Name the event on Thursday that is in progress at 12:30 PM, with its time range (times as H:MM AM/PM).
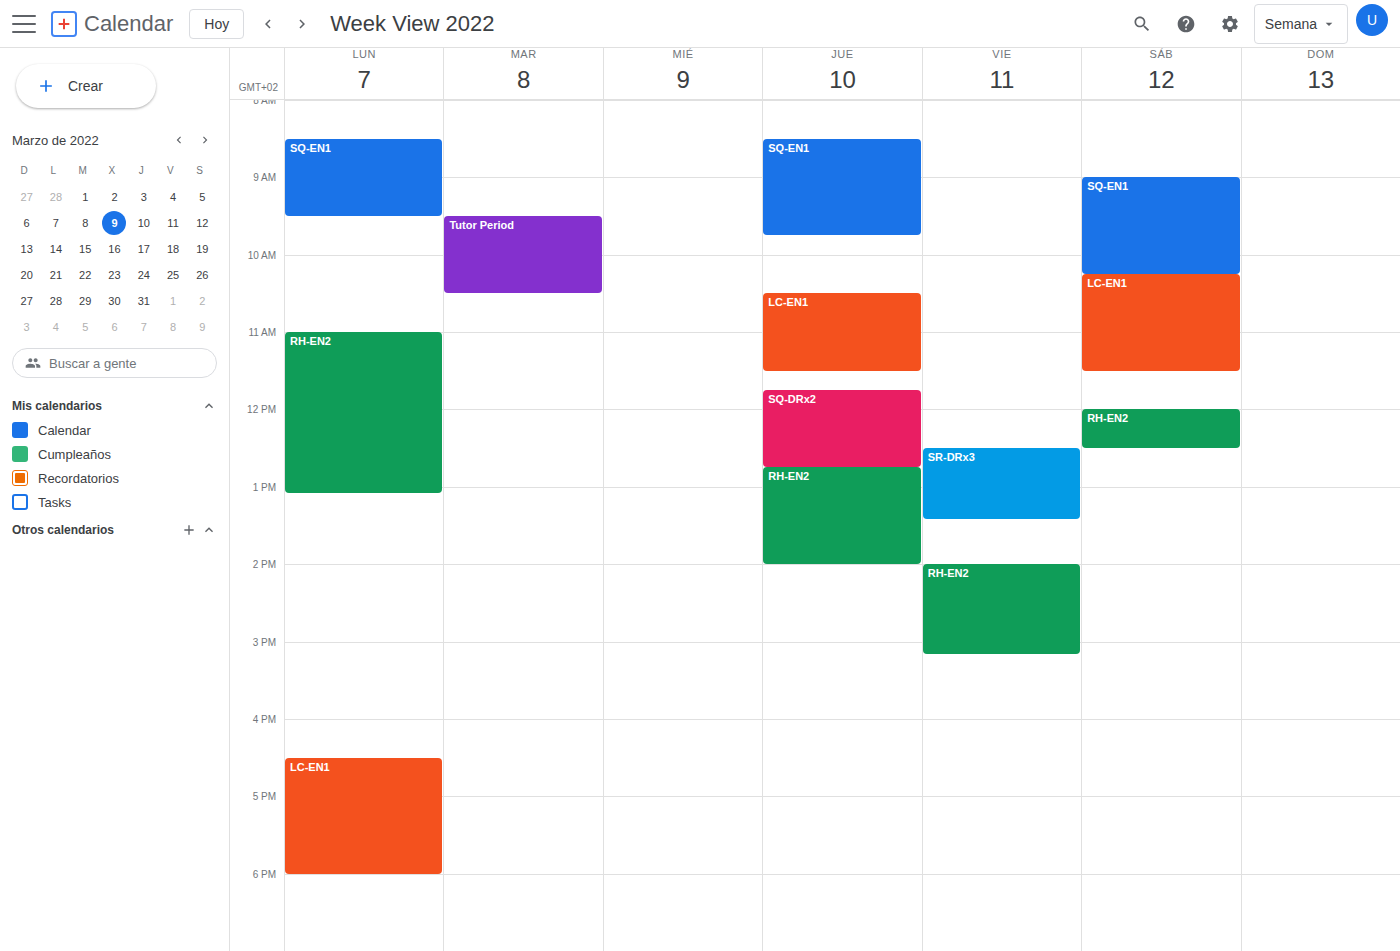
"SQ-DRx2", 11:45 AM to 12:45 PM